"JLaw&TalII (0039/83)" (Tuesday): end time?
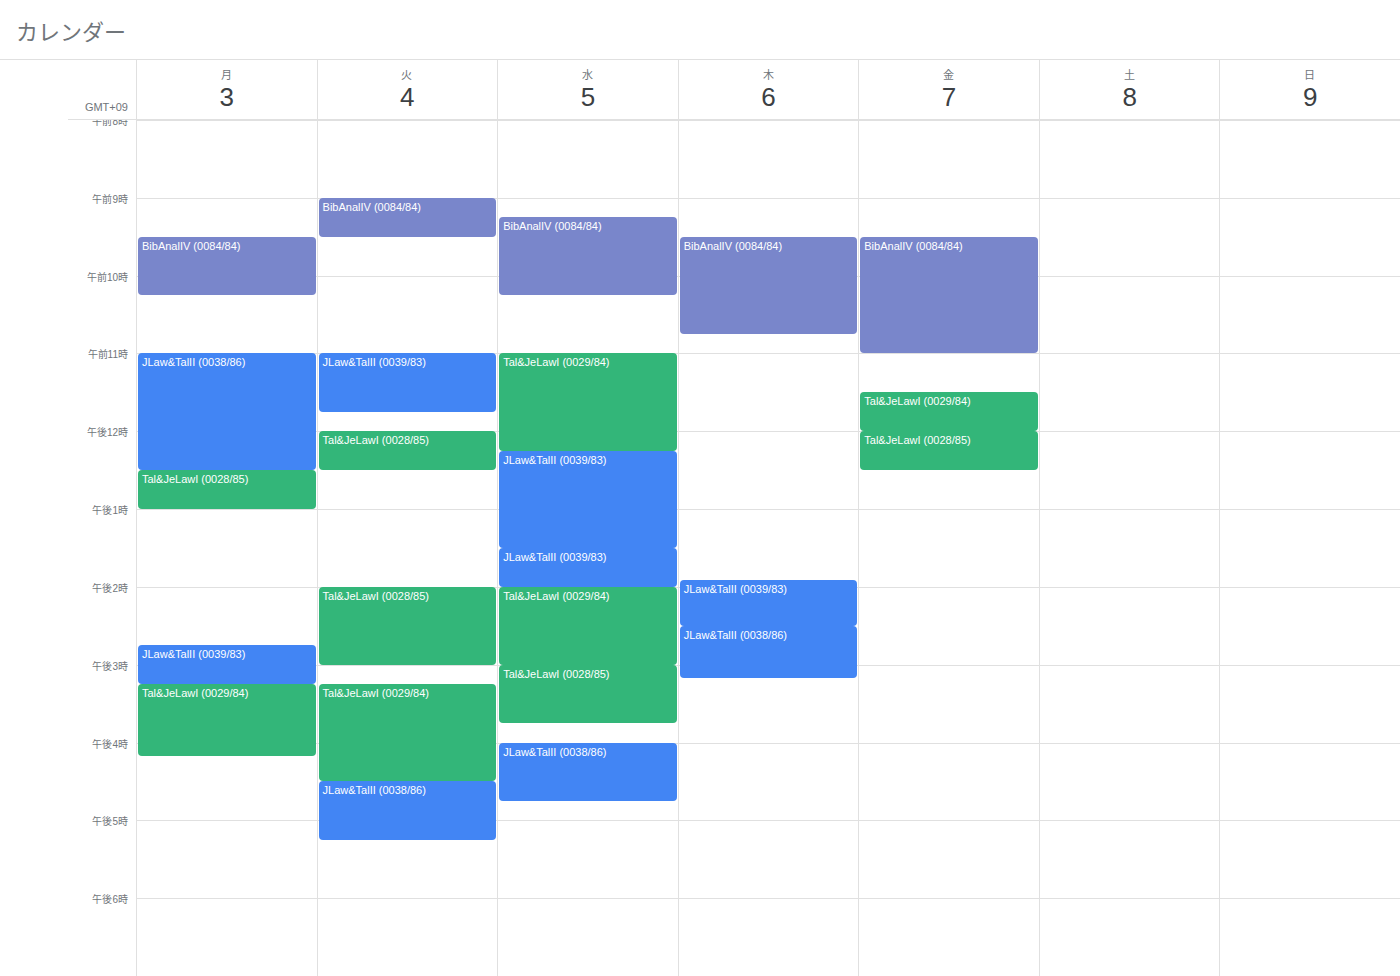
11:45 AM